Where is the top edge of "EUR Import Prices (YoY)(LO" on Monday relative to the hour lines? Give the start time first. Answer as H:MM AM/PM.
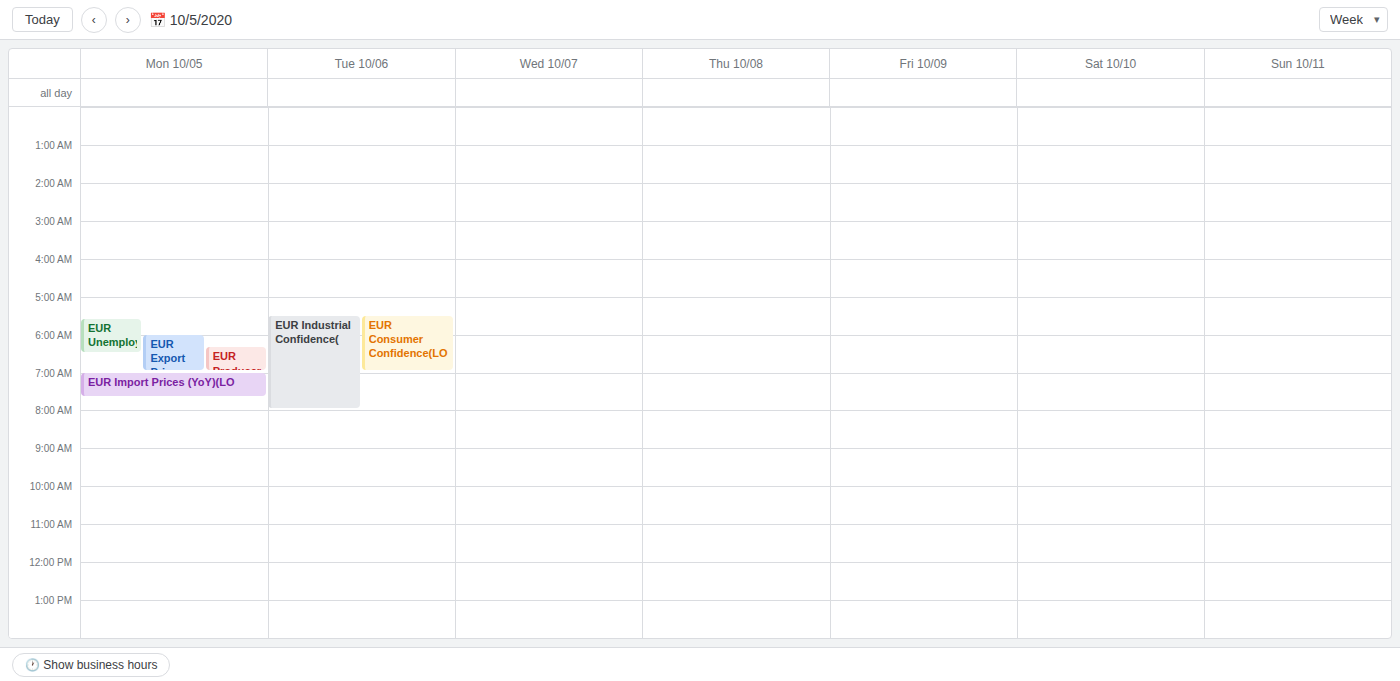
7:00 AM -- exactly on the 7 AM line.